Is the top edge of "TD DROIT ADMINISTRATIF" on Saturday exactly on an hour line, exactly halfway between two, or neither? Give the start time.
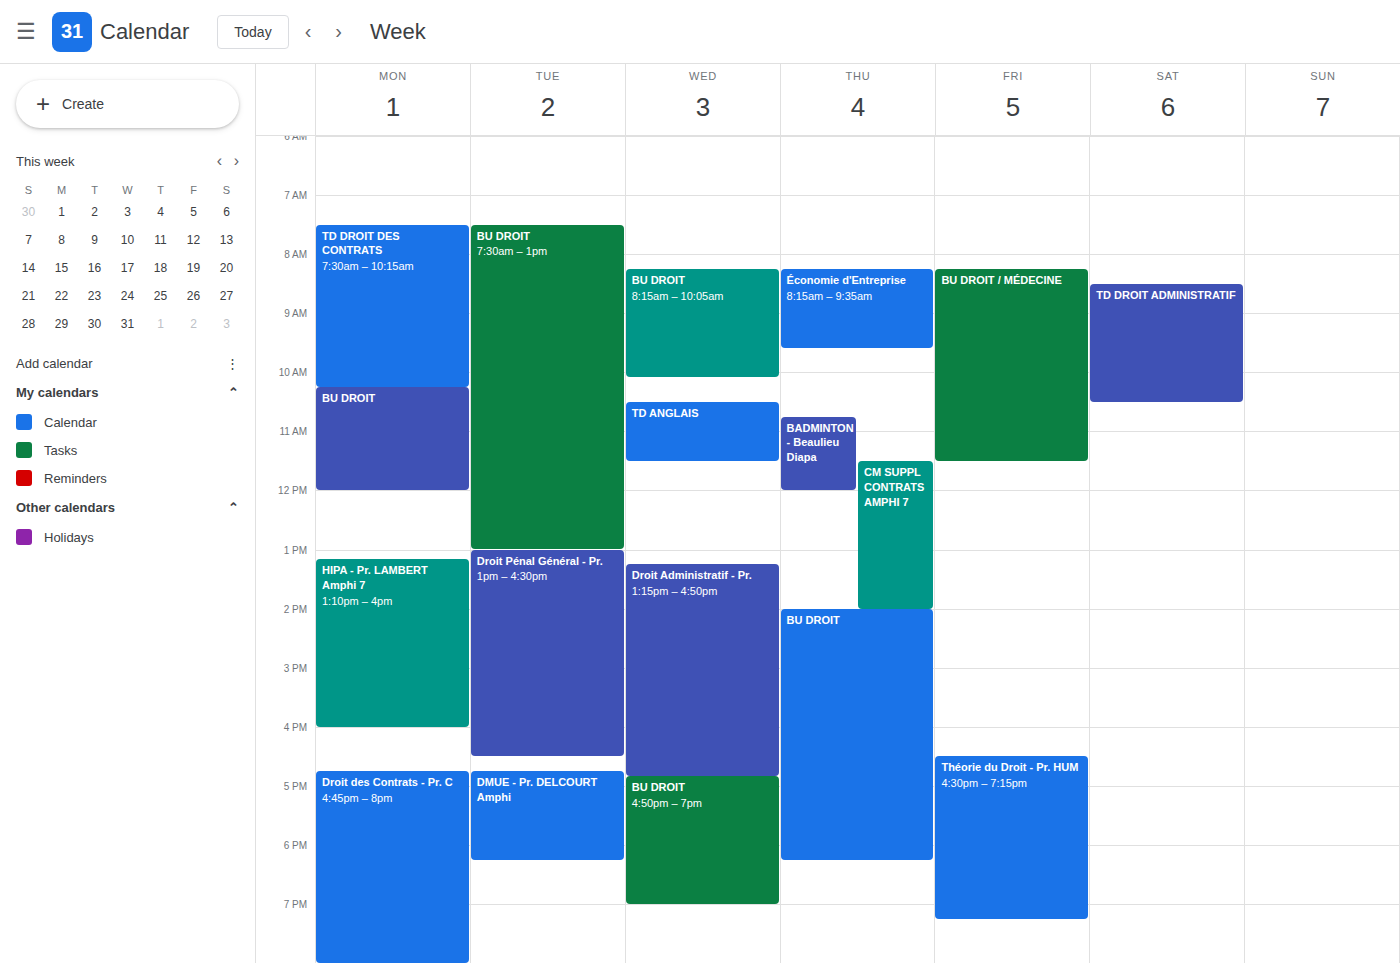
08:30 -- halfway between the 08:00 and 09:00 lines.